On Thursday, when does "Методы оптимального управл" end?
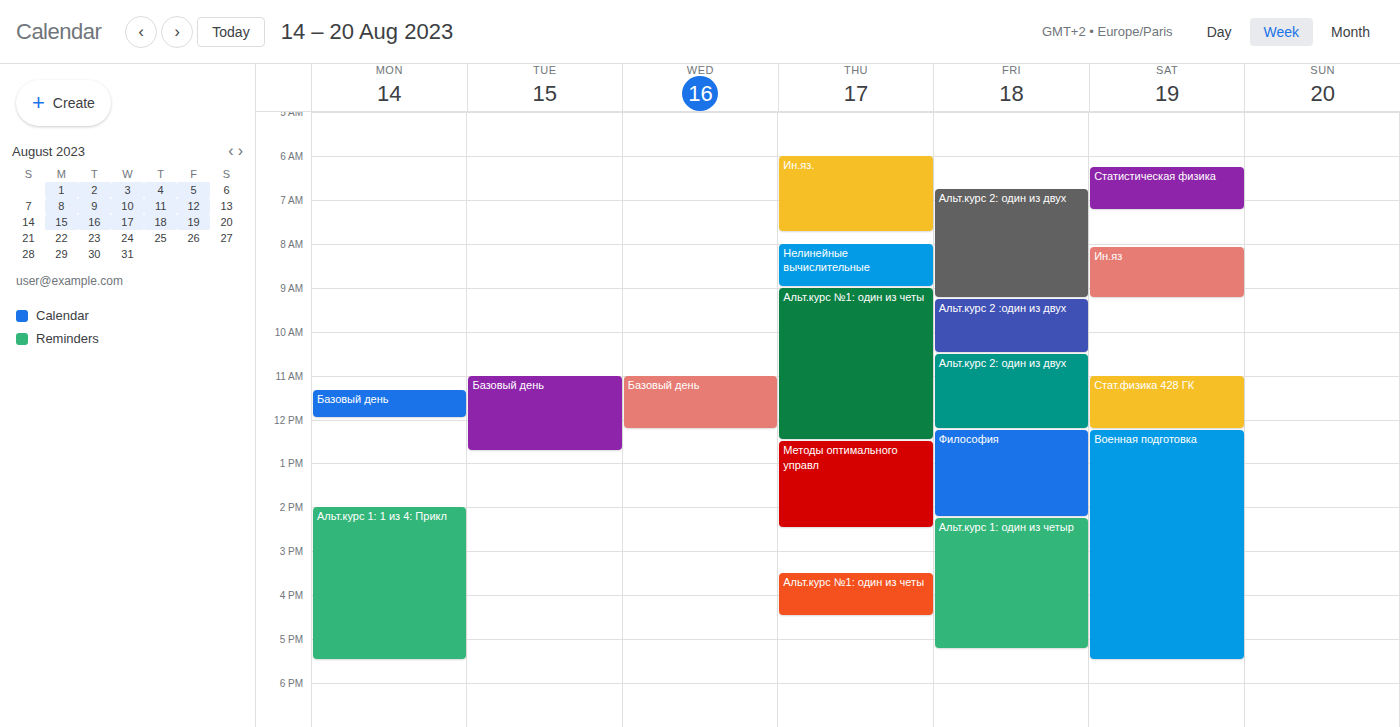
2:30 PM